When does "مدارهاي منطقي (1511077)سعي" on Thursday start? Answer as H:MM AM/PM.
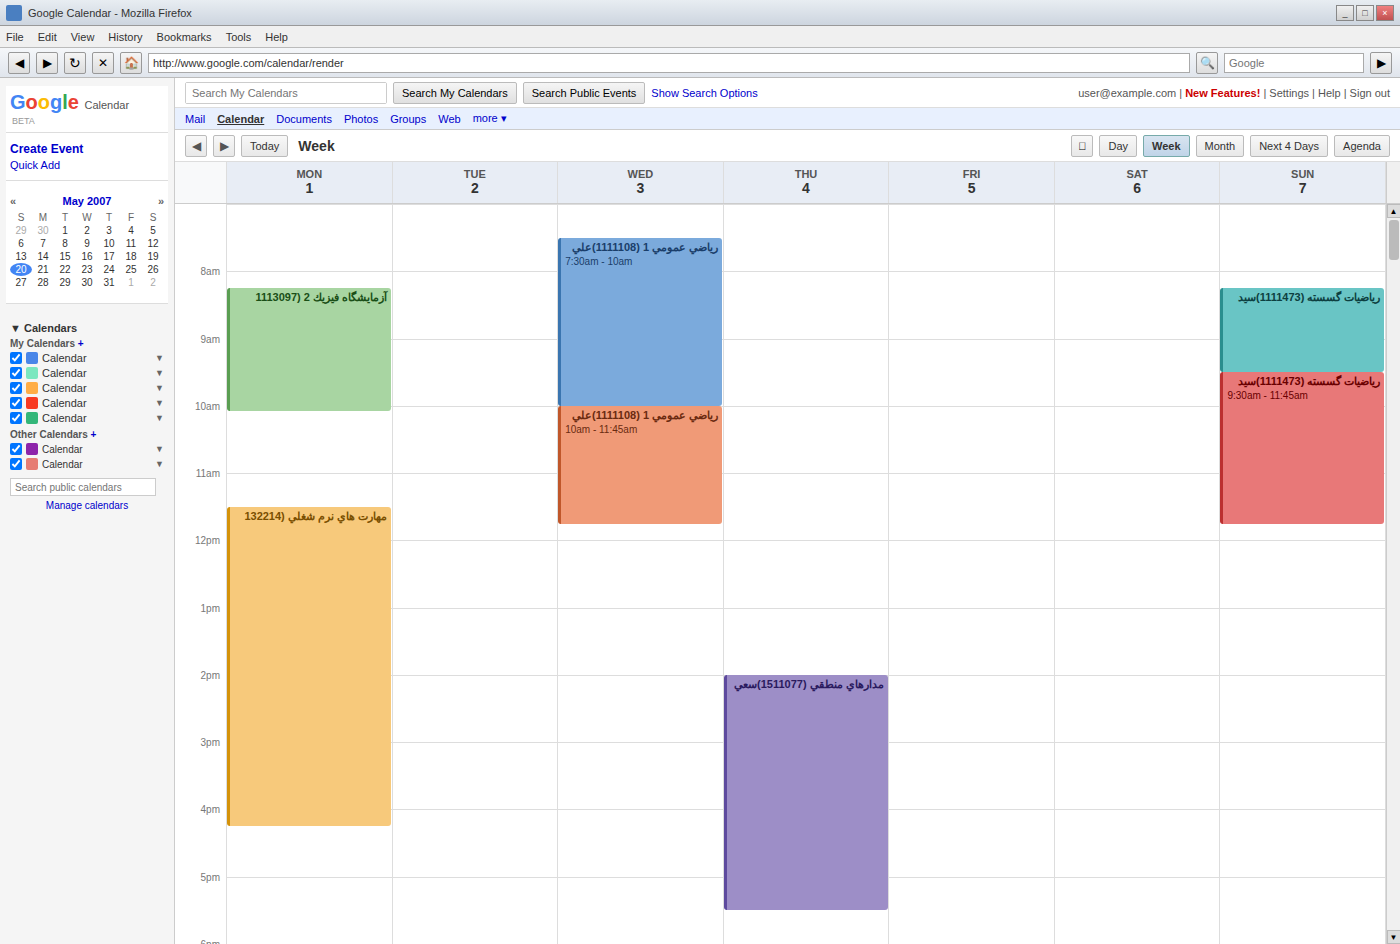
2:00 PM